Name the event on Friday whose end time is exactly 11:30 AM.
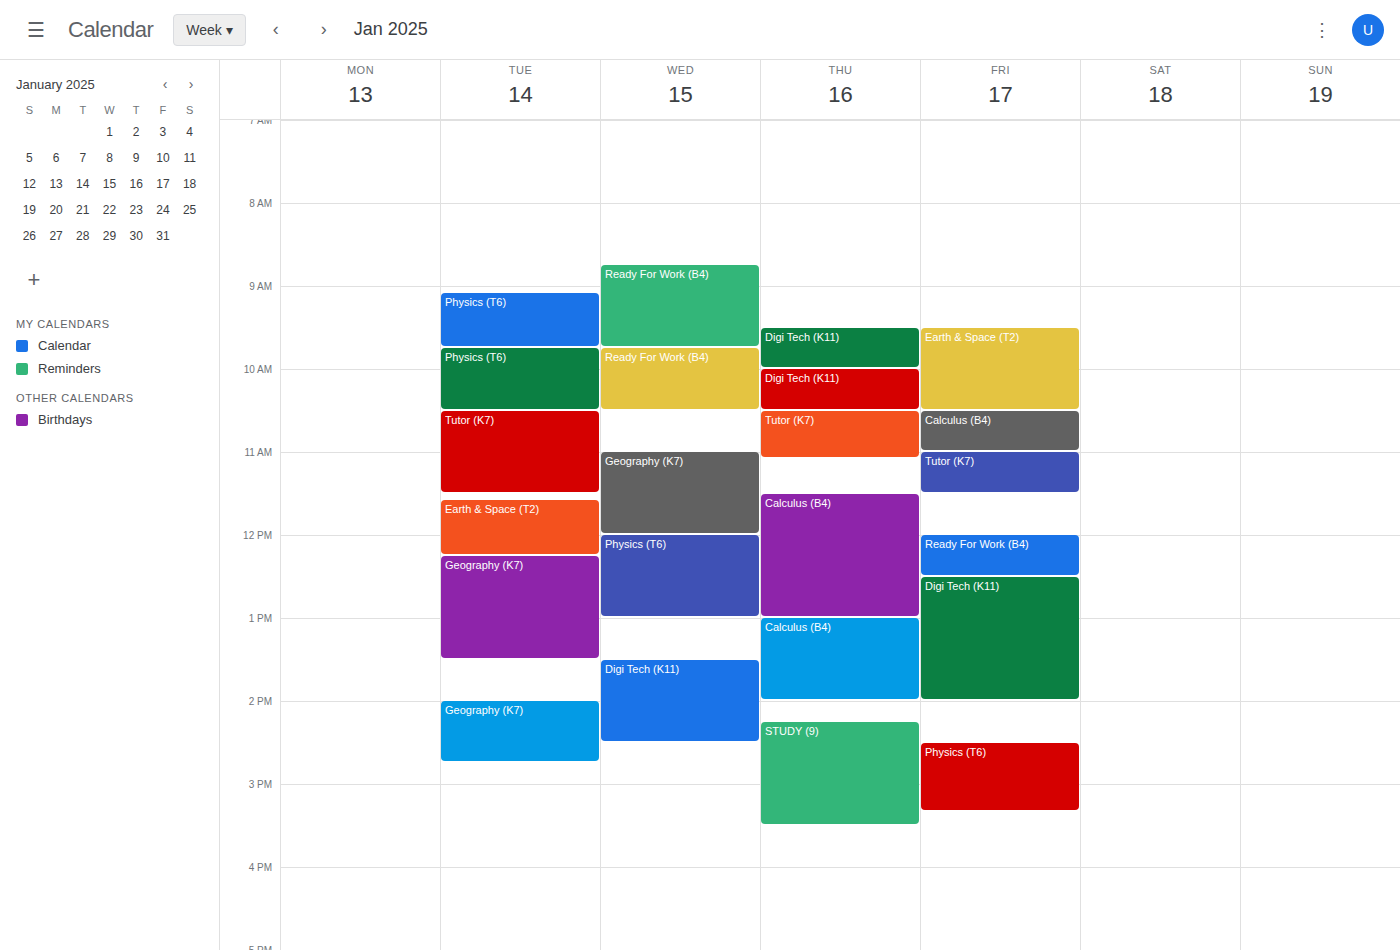
"Tutor (K7)"